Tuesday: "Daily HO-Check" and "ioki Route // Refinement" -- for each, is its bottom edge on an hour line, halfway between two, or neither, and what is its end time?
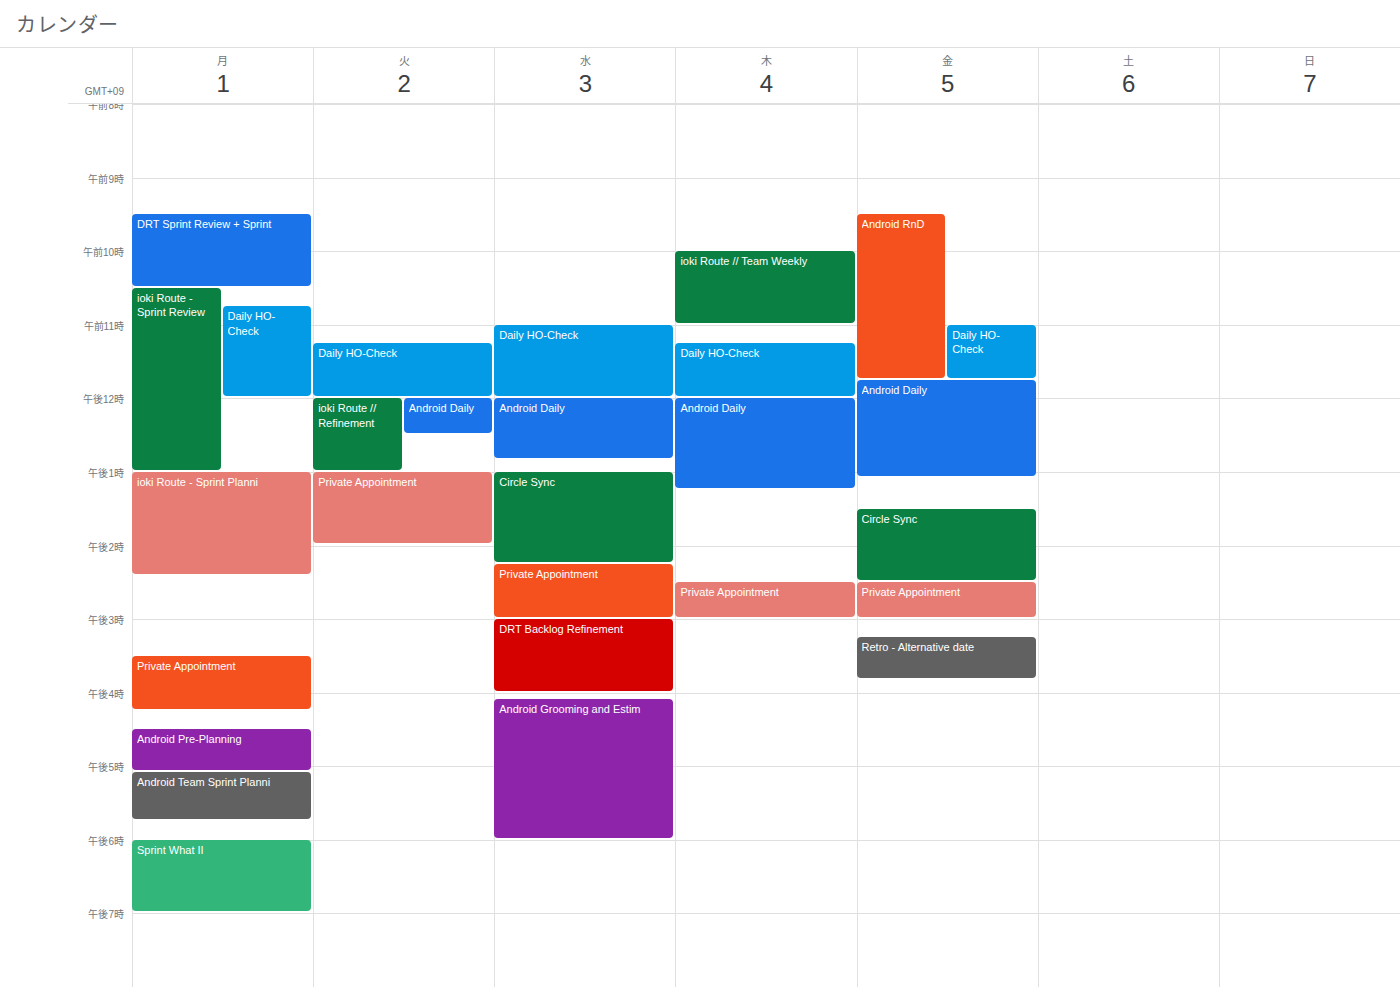
"Daily HO-Check": 12:00 PM, exactly on the 12 PM line. "ioki Route // Refinement": 1:00 PM, exactly on the 1 PM line.